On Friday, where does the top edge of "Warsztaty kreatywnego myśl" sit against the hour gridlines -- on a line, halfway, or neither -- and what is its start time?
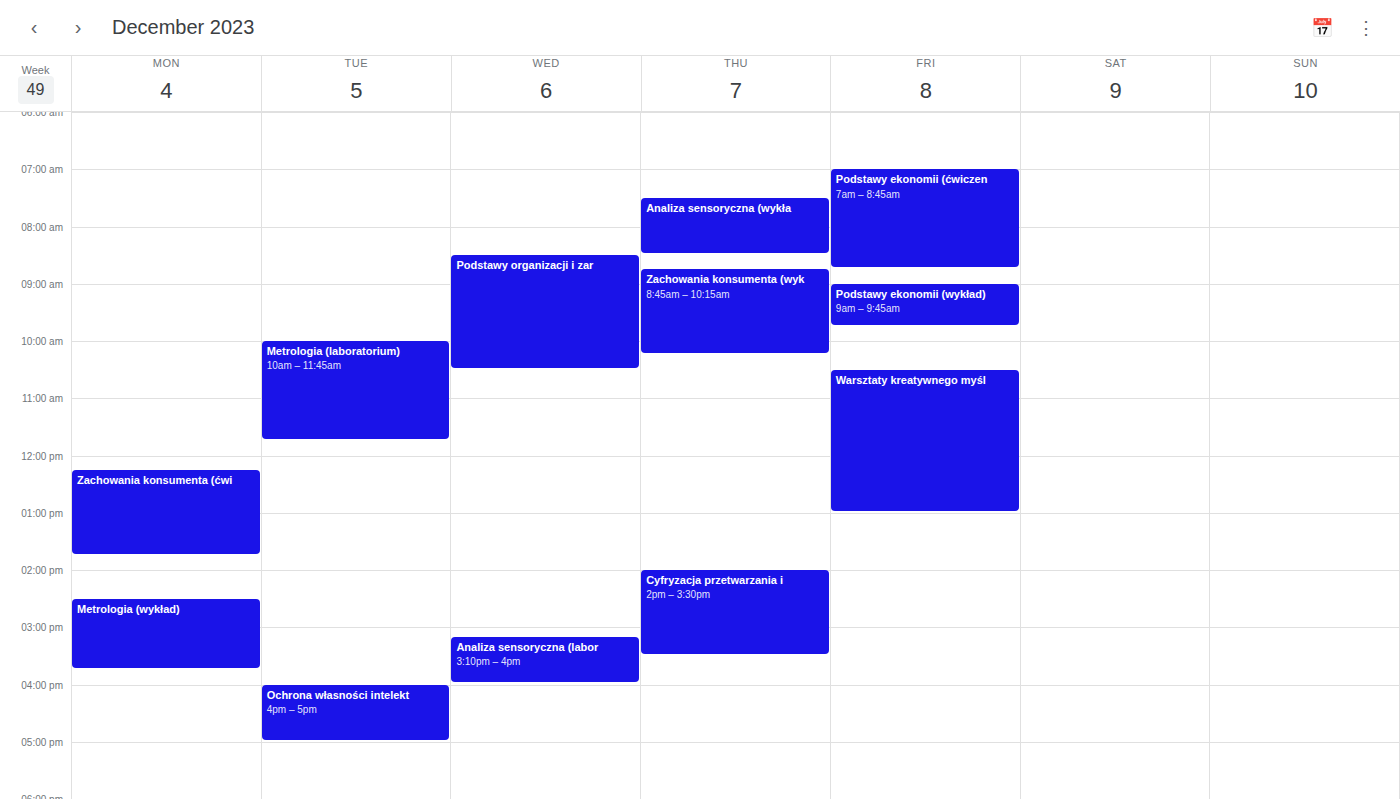
10:30 AM -- halfway between the 10 AM and 11 AM lines.